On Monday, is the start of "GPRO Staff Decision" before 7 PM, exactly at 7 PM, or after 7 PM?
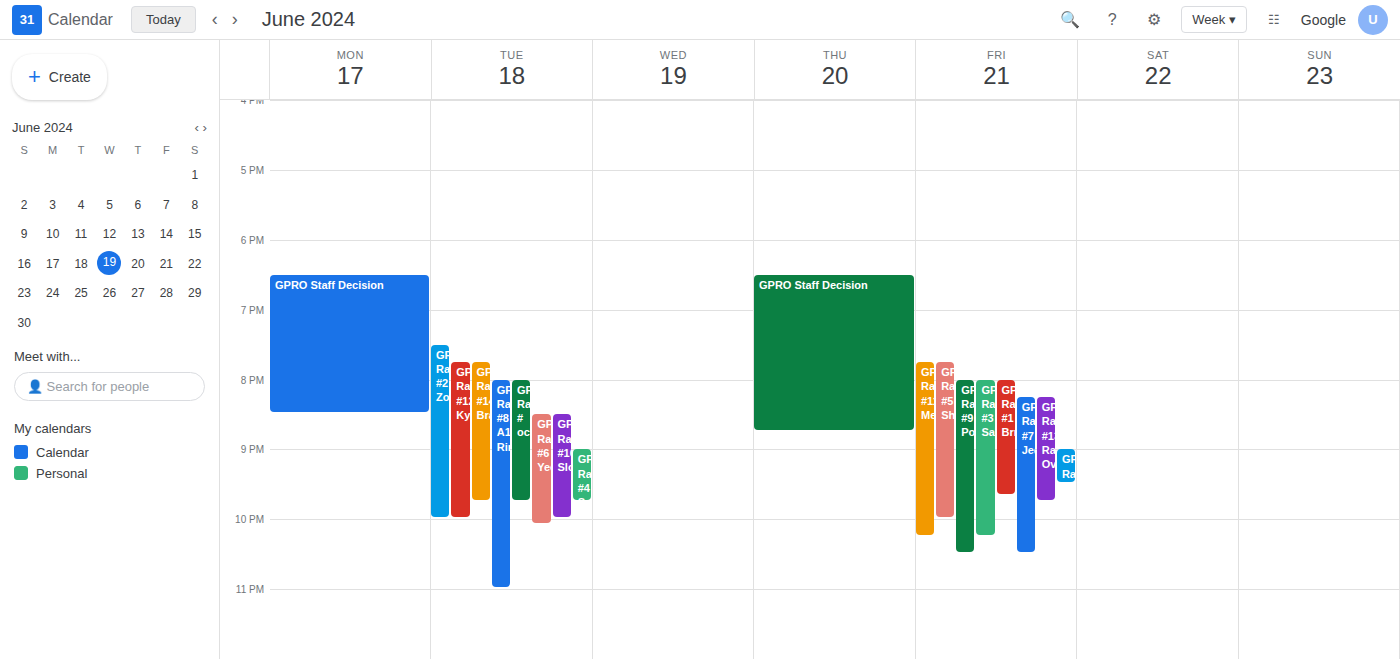
6:30 PM -- before 7 PM, 30 minutes above the 7 PM line.